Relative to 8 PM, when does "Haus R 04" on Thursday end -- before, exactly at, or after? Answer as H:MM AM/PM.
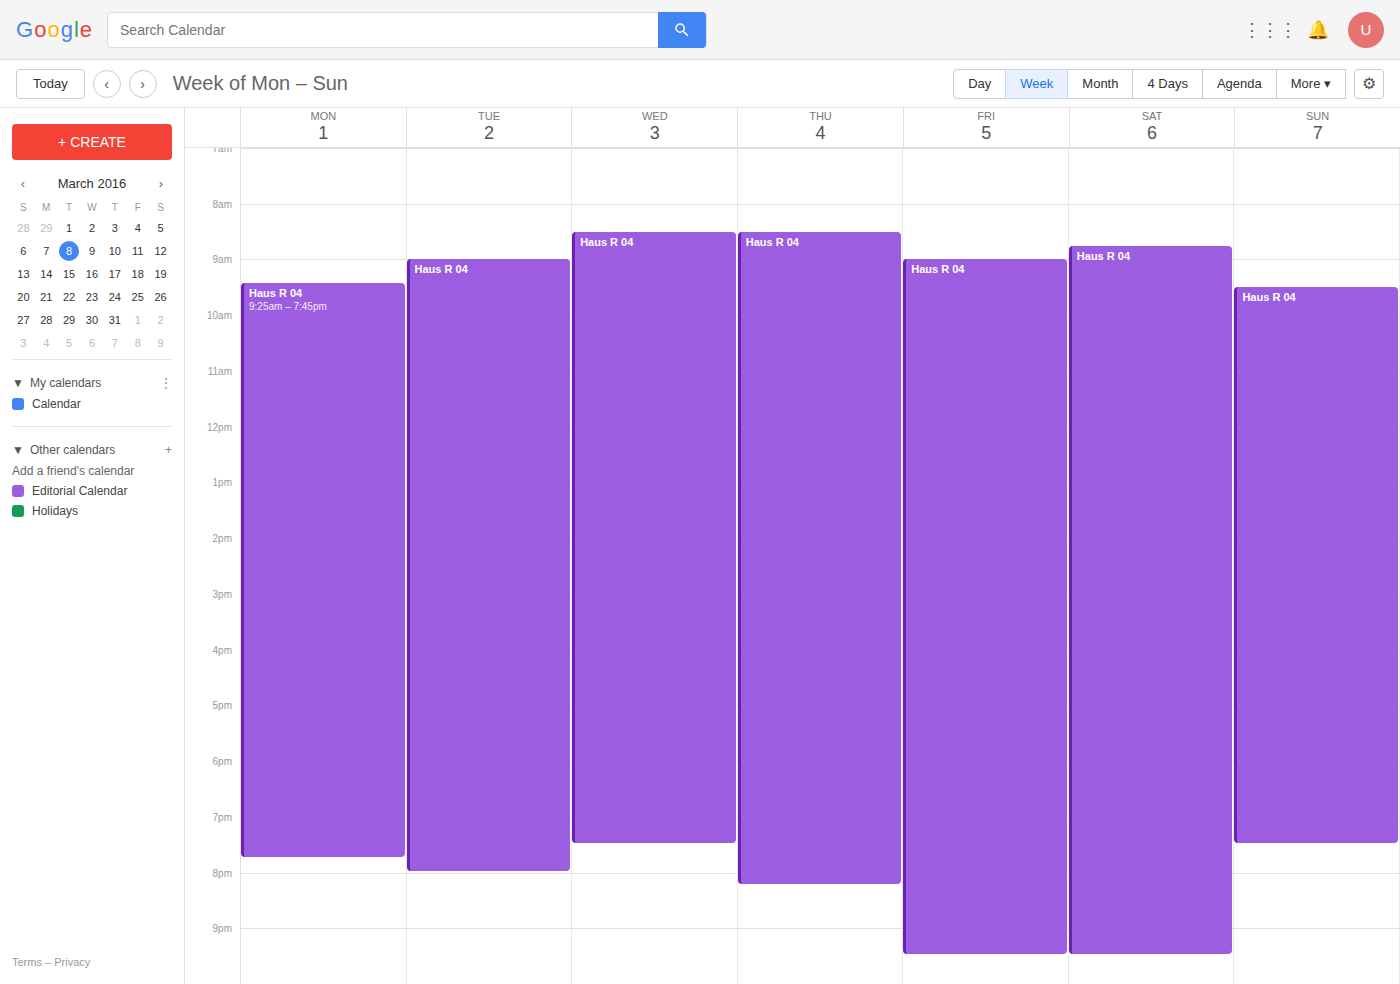
8:15 PM -- after 8 PM, 15 minutes below the 8 PM line.